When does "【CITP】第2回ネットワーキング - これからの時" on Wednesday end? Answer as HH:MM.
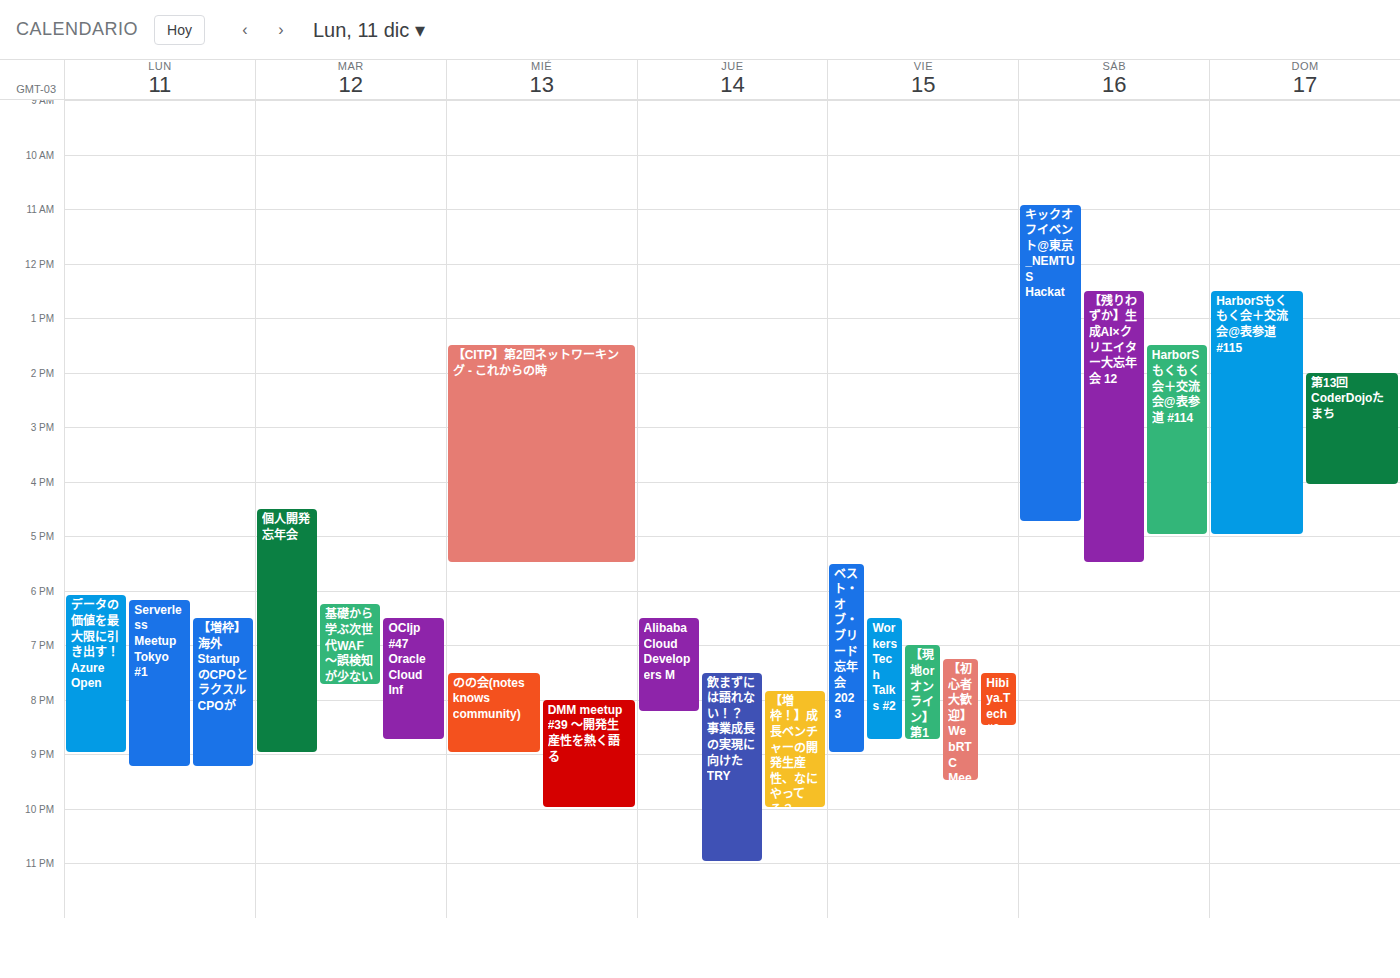
17:30